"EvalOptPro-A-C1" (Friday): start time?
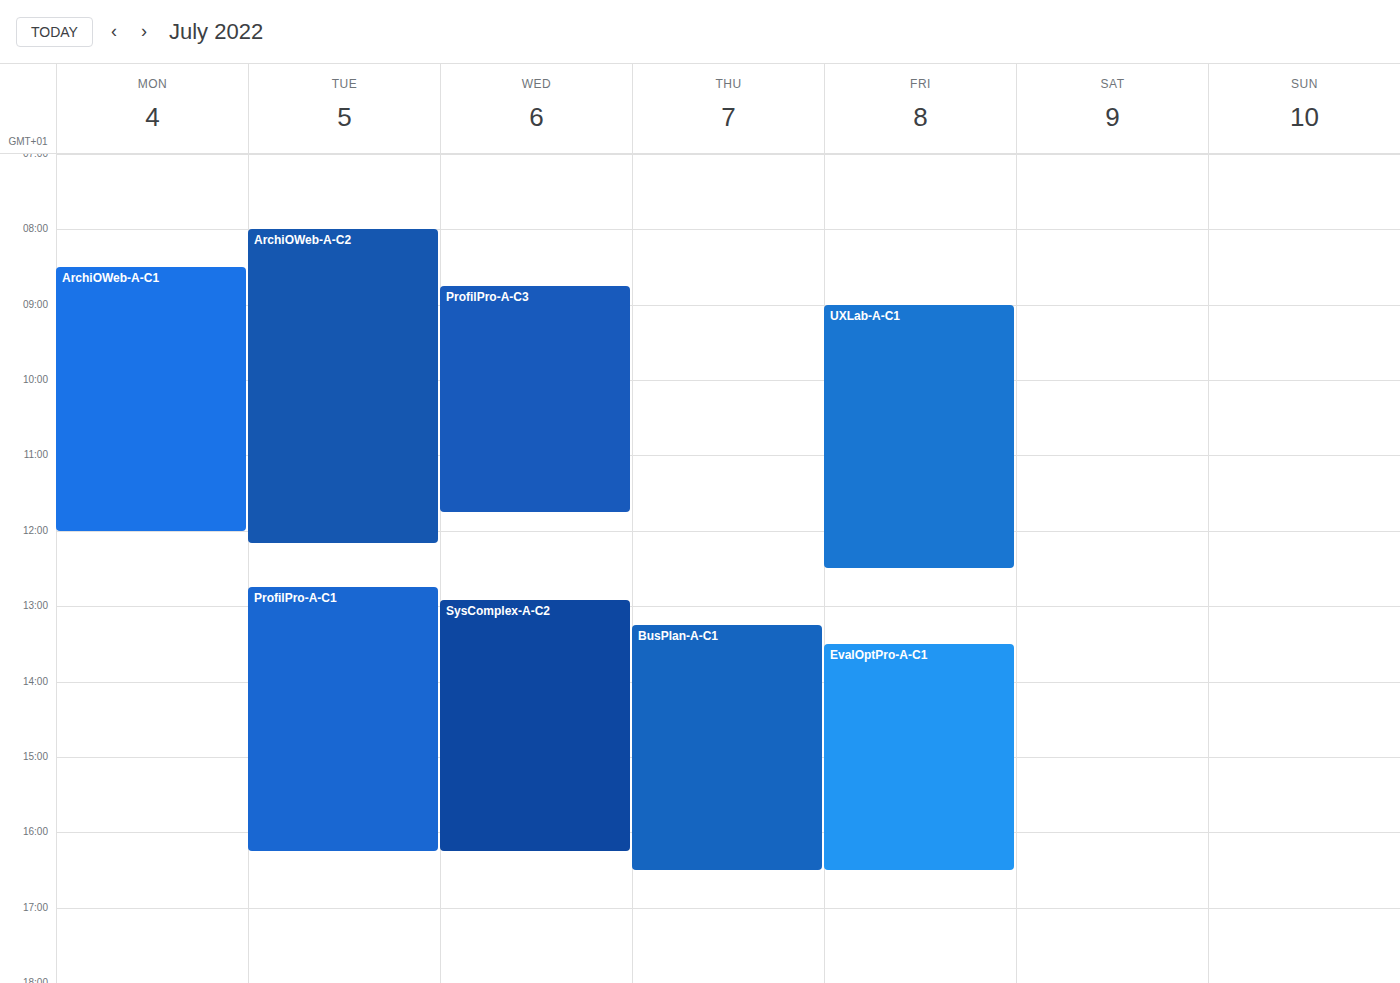
1:30 PM